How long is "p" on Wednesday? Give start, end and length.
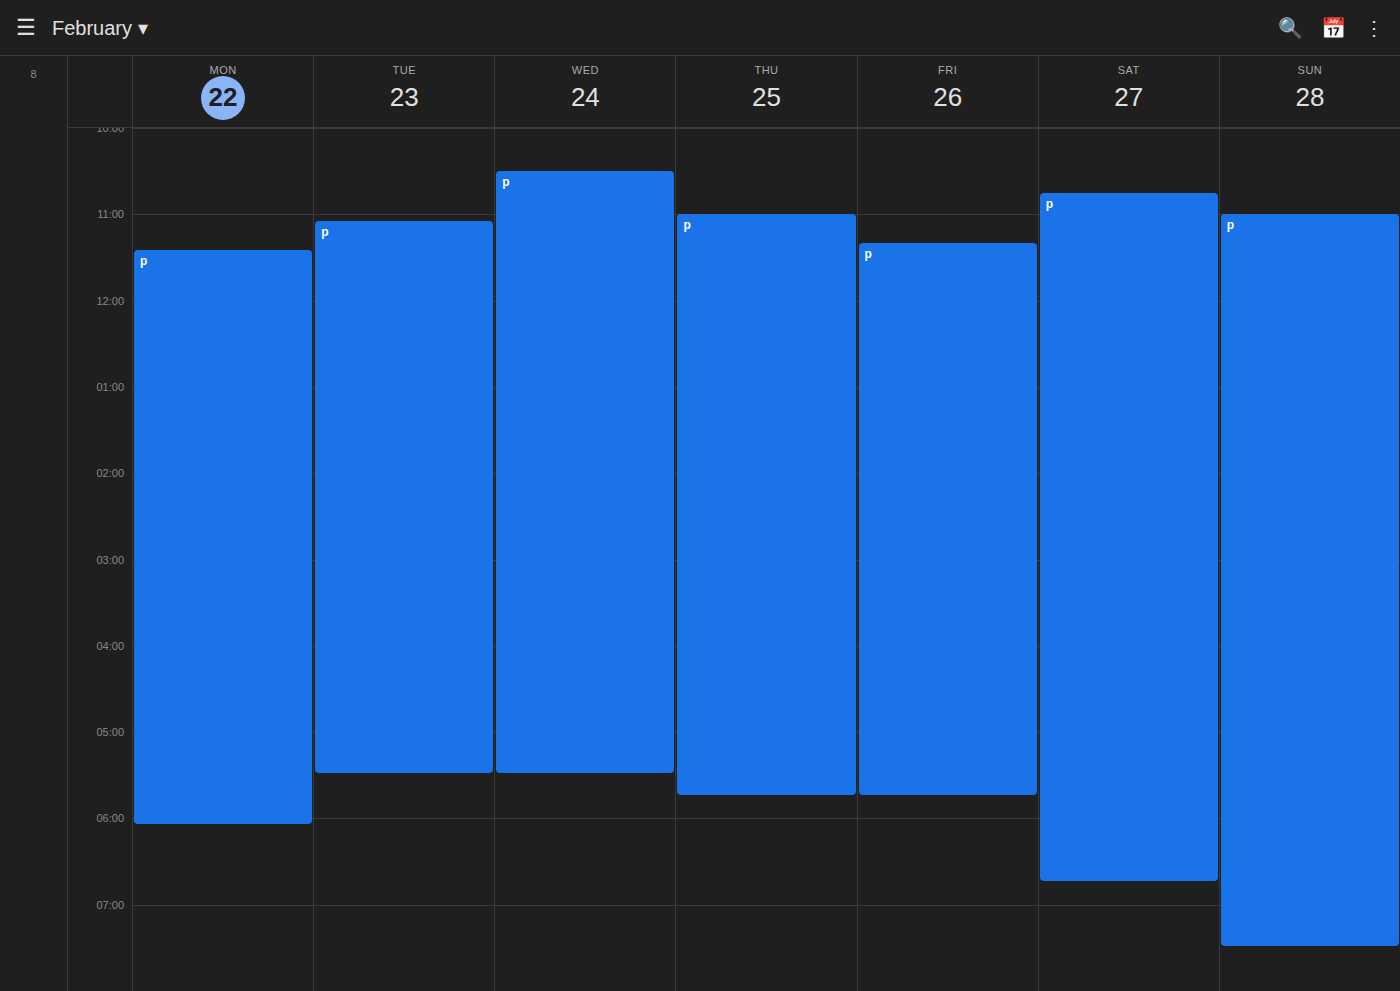
10:30 AM to 5:30 PM, 7 hours